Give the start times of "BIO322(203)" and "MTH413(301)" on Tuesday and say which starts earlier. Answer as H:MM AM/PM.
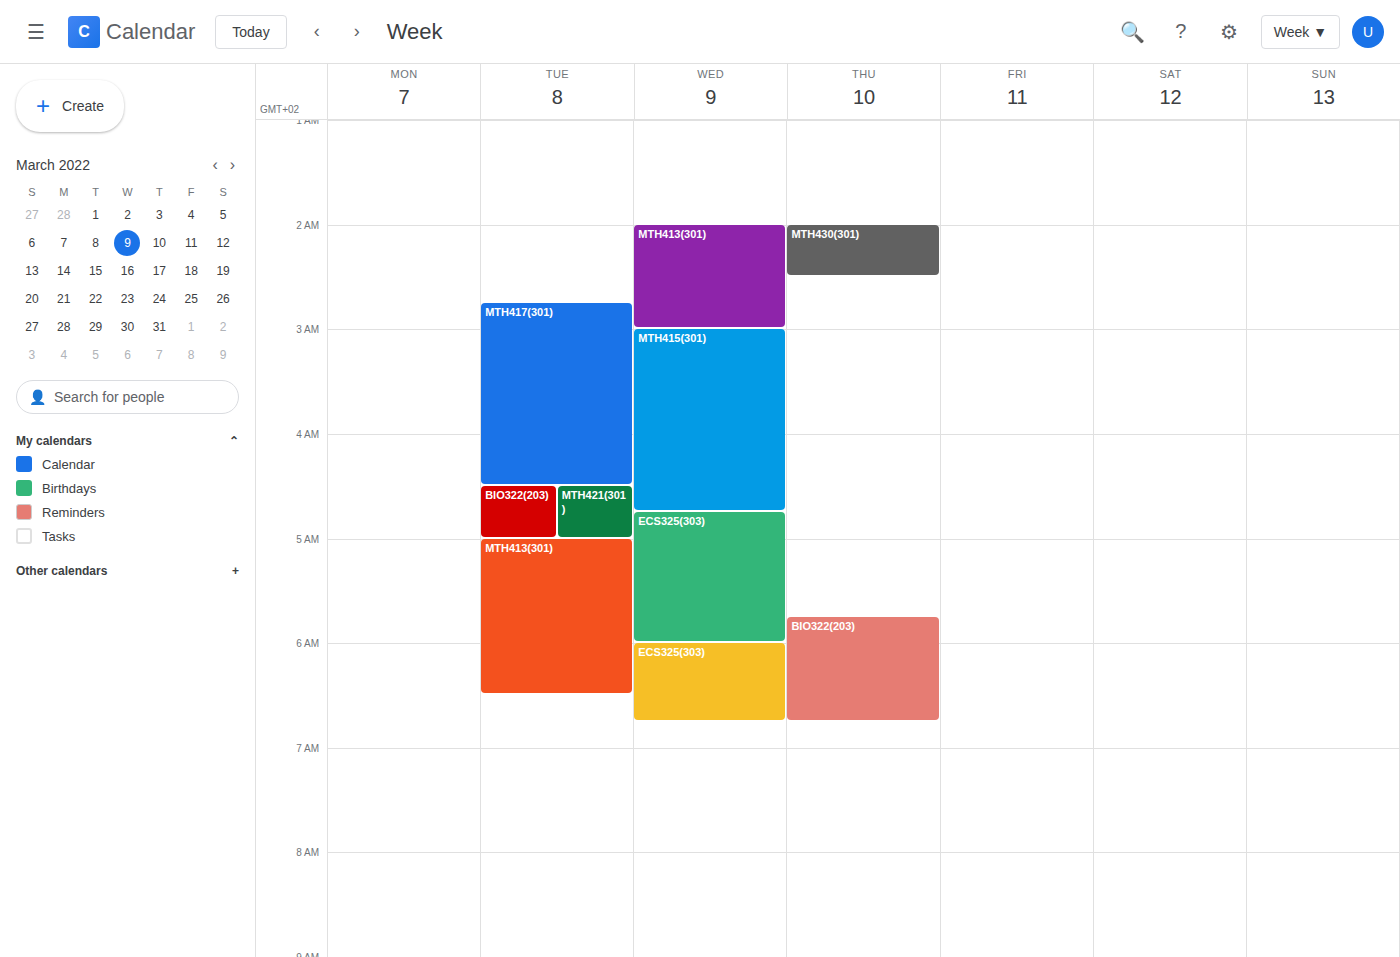
"BIO322(203)" 4:30 AM; "MTH413(301)" 5:00 AM.